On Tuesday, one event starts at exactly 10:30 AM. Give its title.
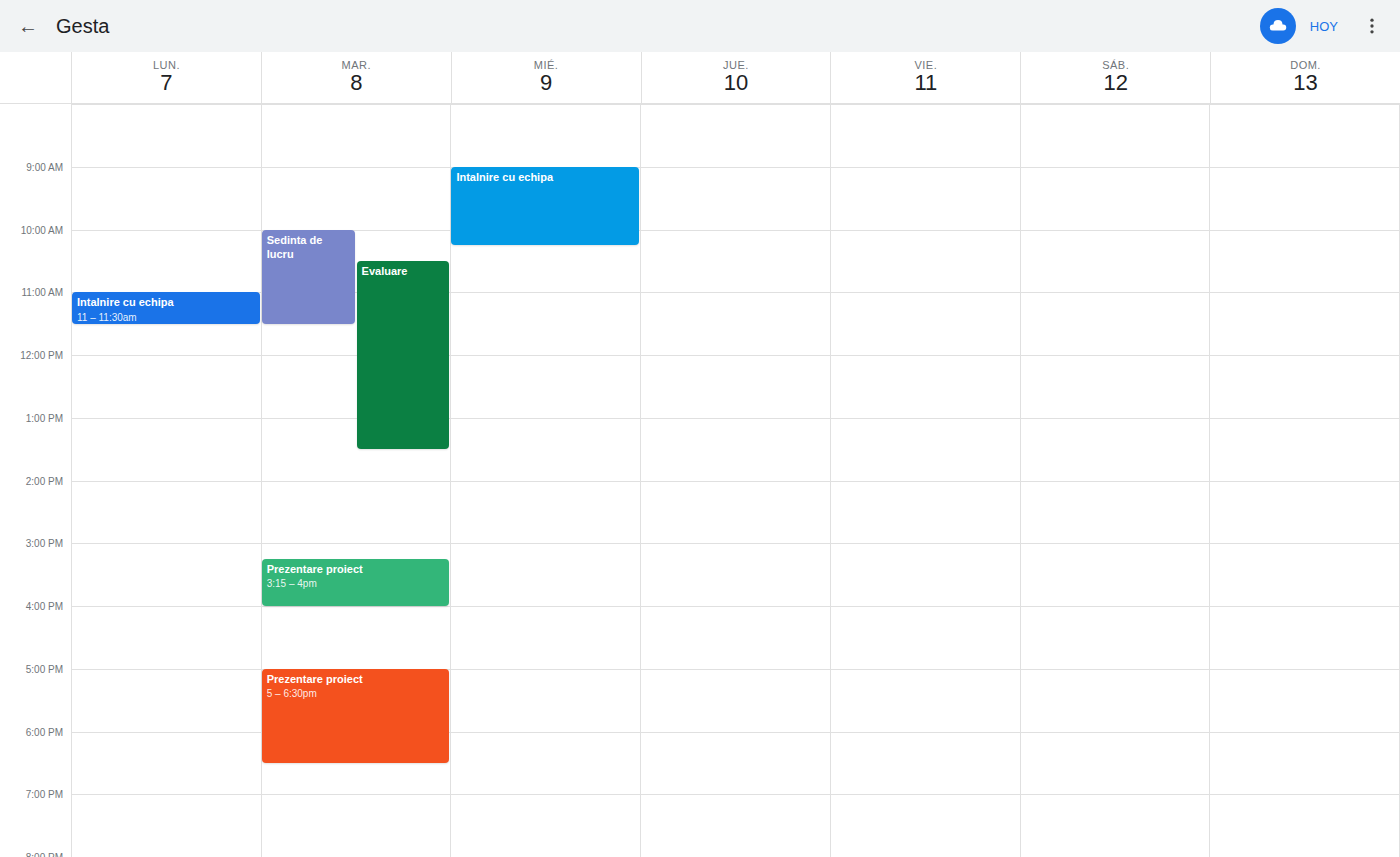
"Evaluare"